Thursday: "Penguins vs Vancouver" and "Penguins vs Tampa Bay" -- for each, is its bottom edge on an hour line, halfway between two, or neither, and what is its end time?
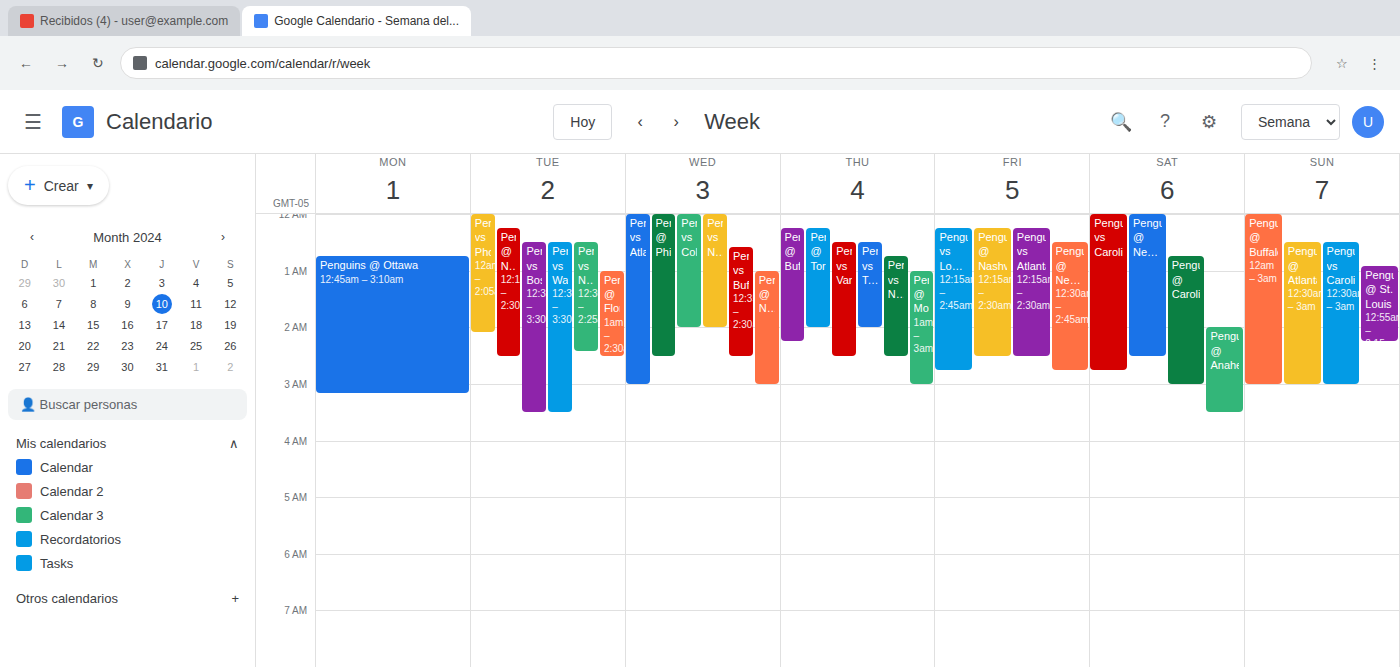
"Penguins vs Vancouver": 02:30, halfway between the 02:00 and 03:00 lines. "Penguins vs Tampa Bay": 02:00, exactly on the 02:00 line.